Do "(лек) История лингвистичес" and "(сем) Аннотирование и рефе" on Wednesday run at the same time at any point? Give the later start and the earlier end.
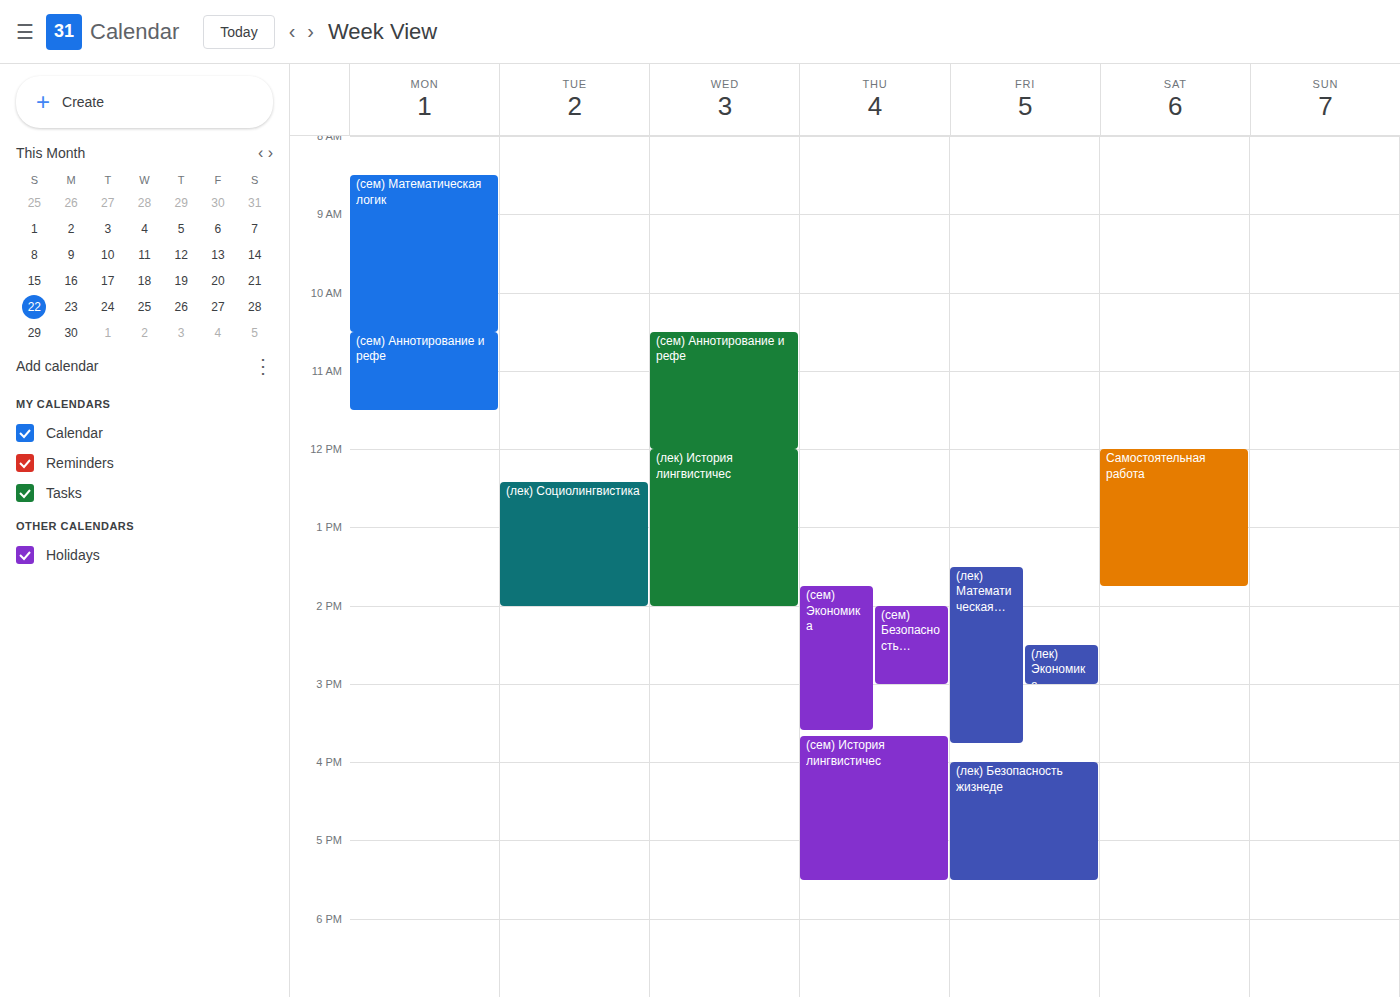
"(сем) Аннотирование и рефе" ends at 12:00 PM, exactly when "(лек) История лингвистичес" starts -- they touch but do not overlap.